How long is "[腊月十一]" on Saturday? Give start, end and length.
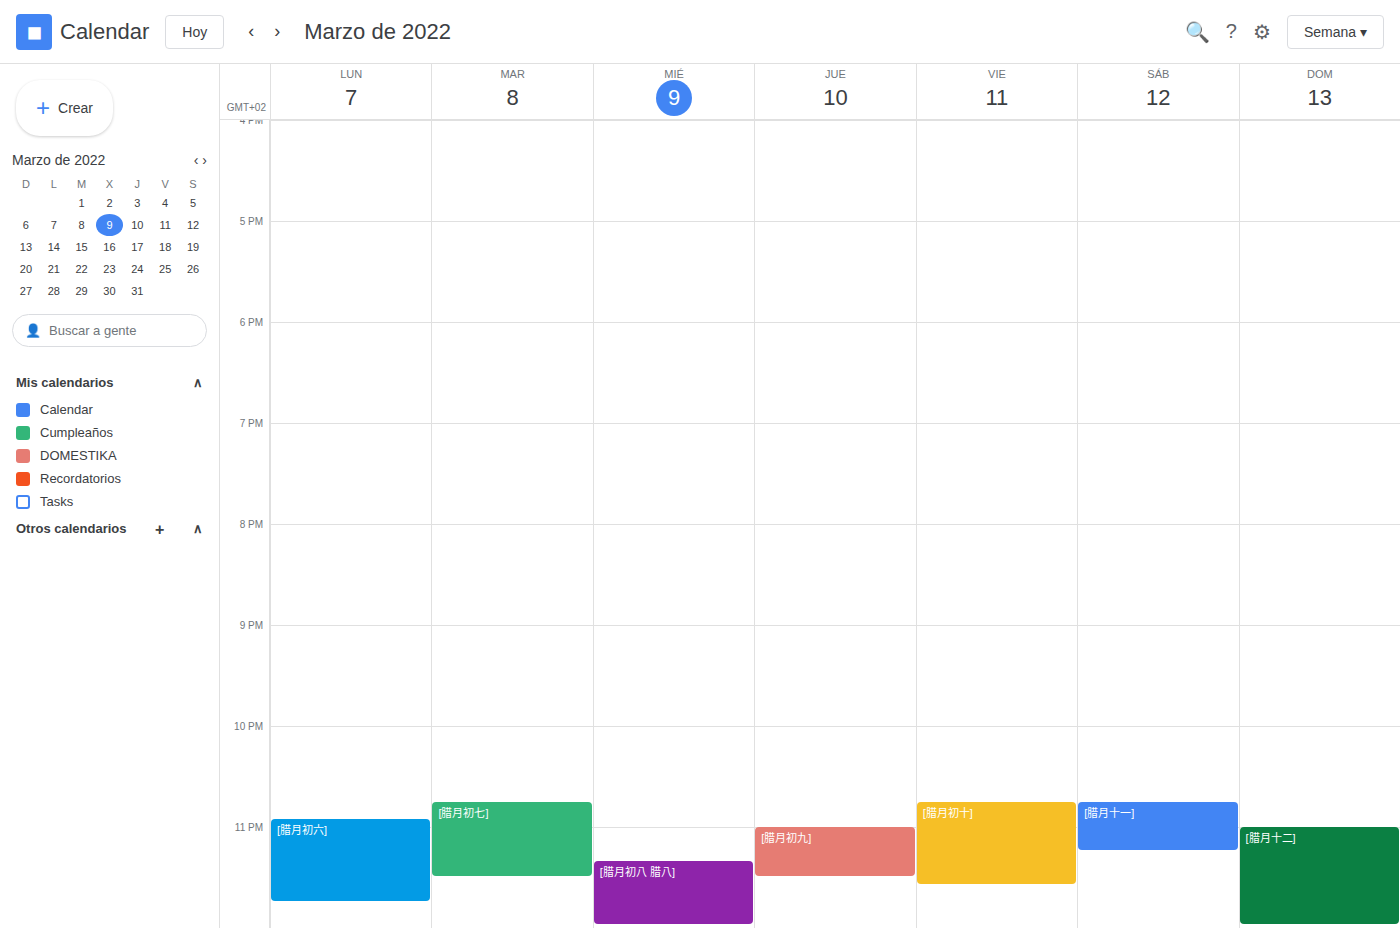
10:45 PM to 11:15 PM, 30 minutes